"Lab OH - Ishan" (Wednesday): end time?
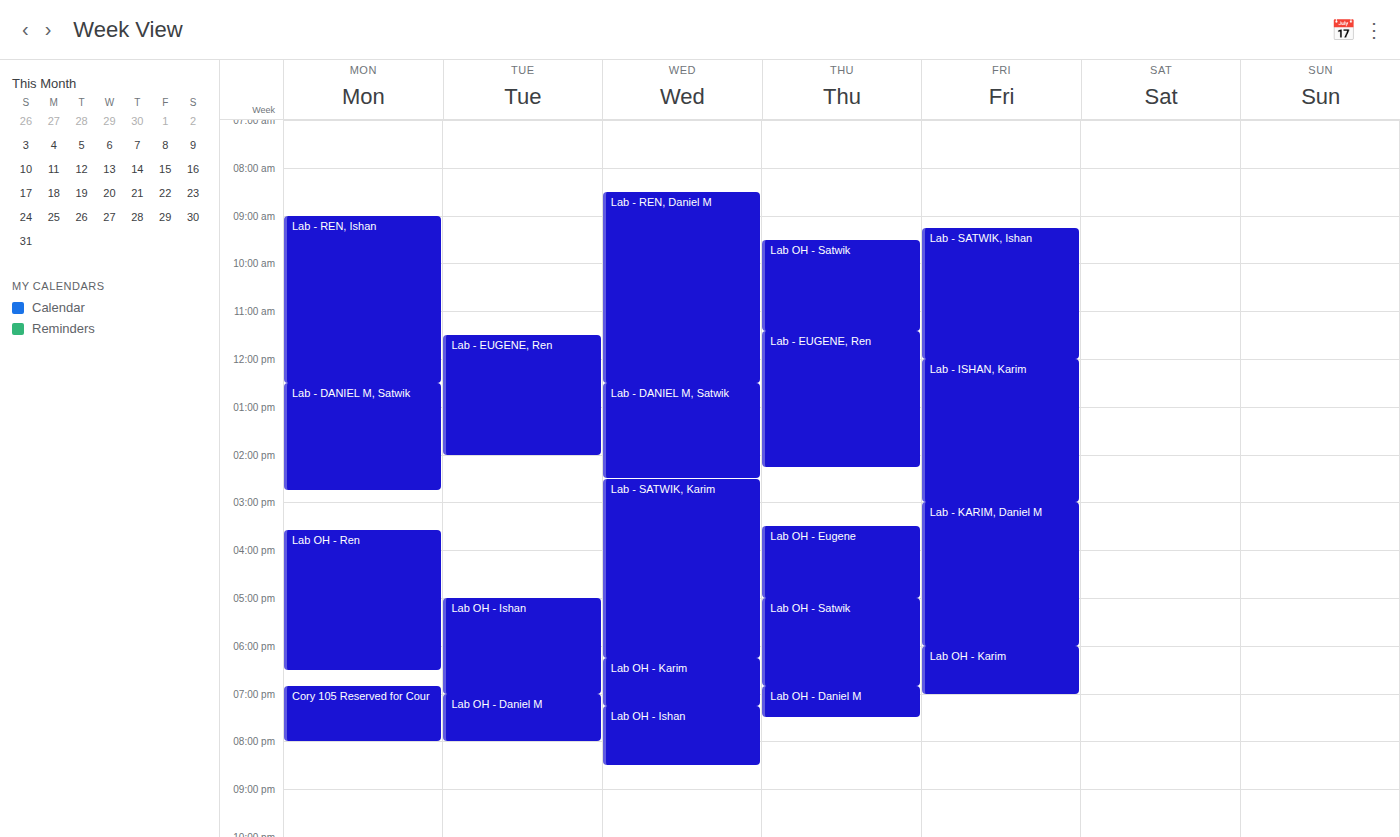
8:30 PM